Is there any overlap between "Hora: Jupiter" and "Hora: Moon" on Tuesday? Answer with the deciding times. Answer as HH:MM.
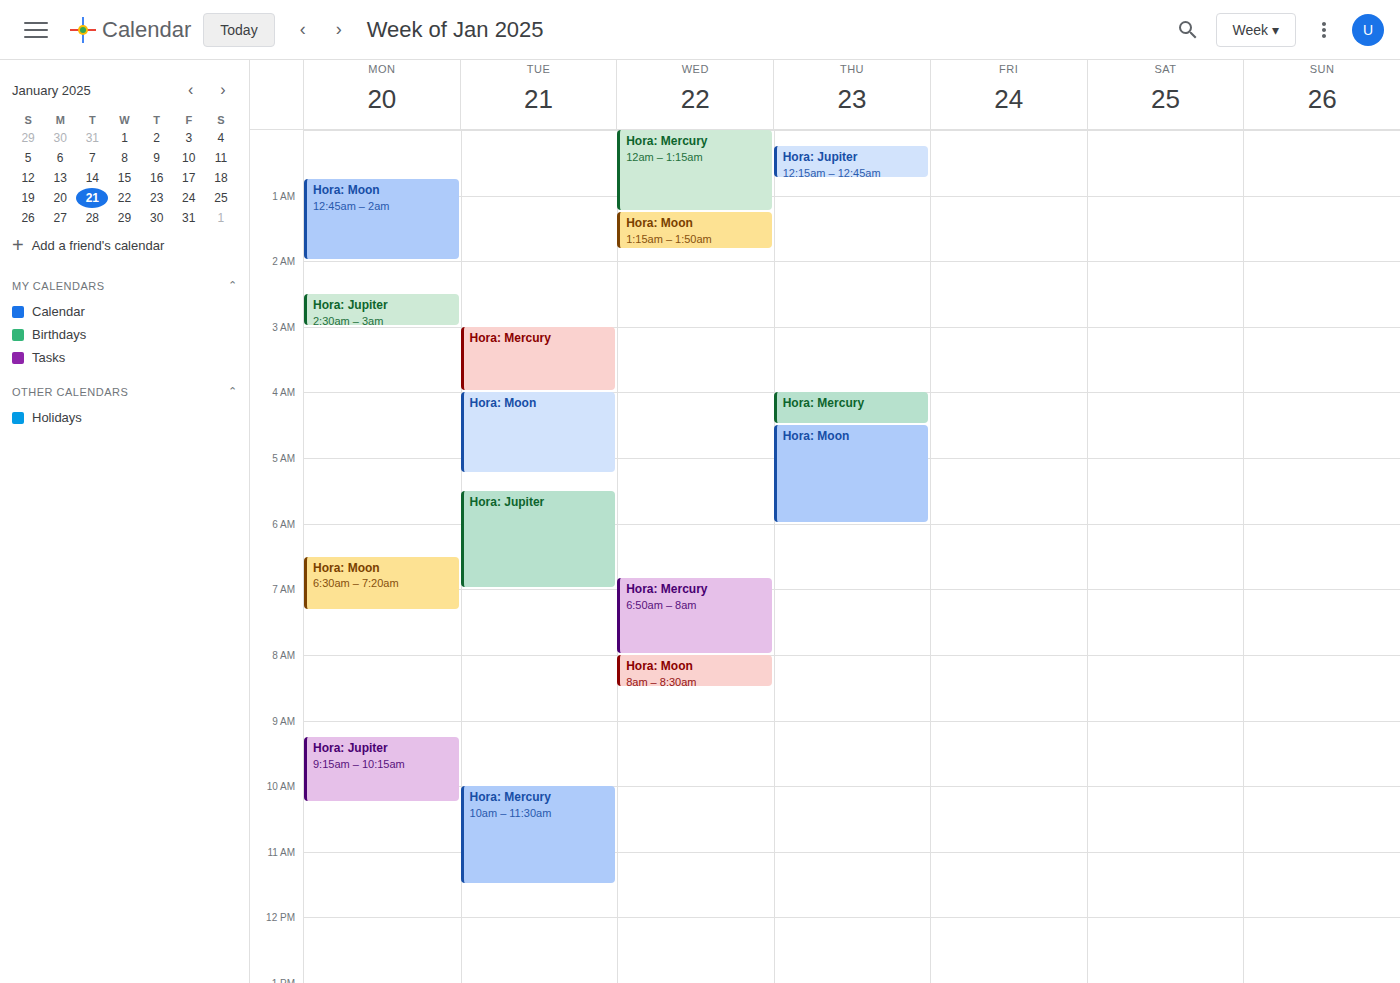
"Hora: Moon" ends at 05:15 and "Hora: Jupiter" starts at 05:30 -- no overlap.